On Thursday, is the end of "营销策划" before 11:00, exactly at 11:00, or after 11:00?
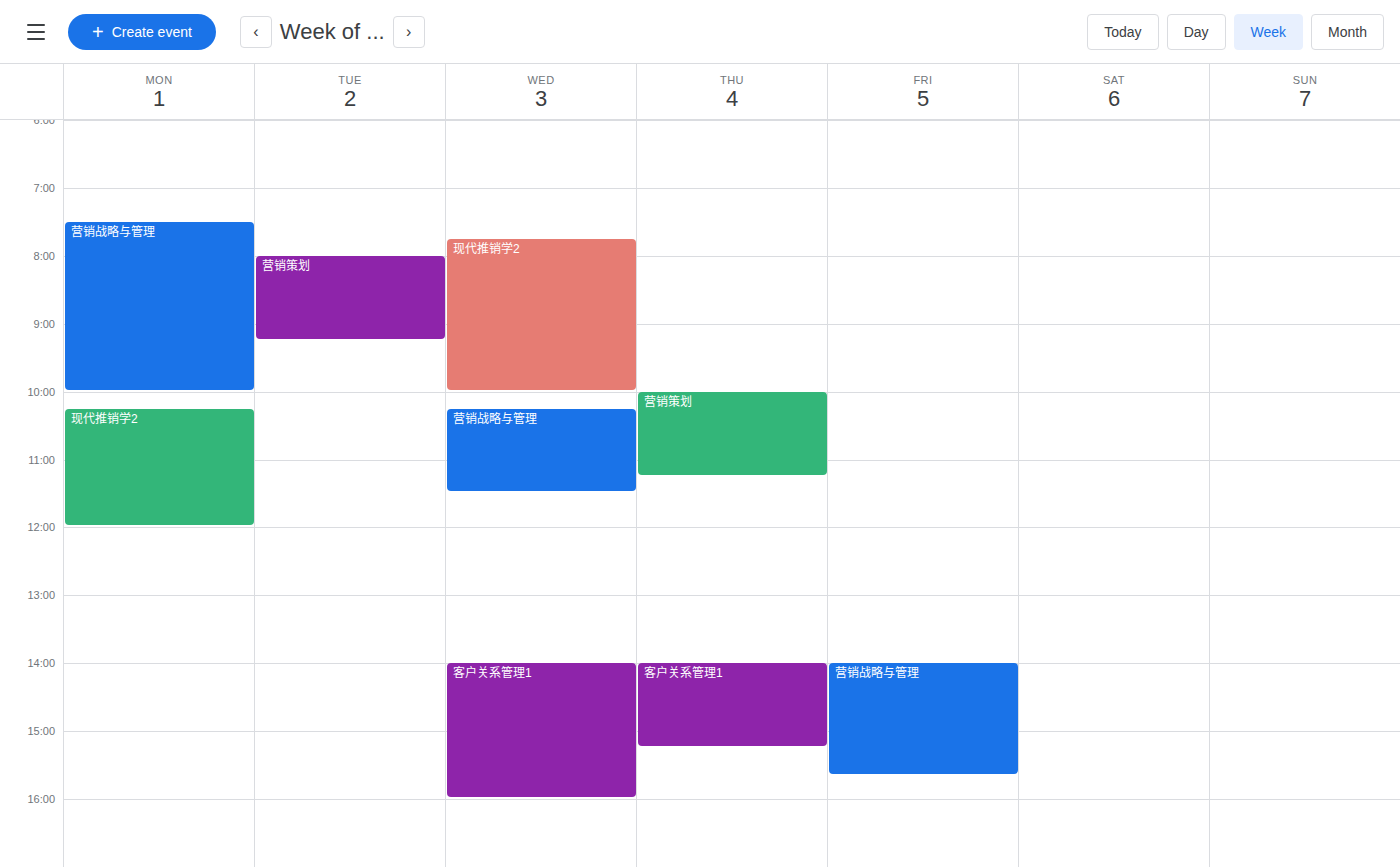
11:15 -- after 11:00, 15 minutes below the 11:00 line.